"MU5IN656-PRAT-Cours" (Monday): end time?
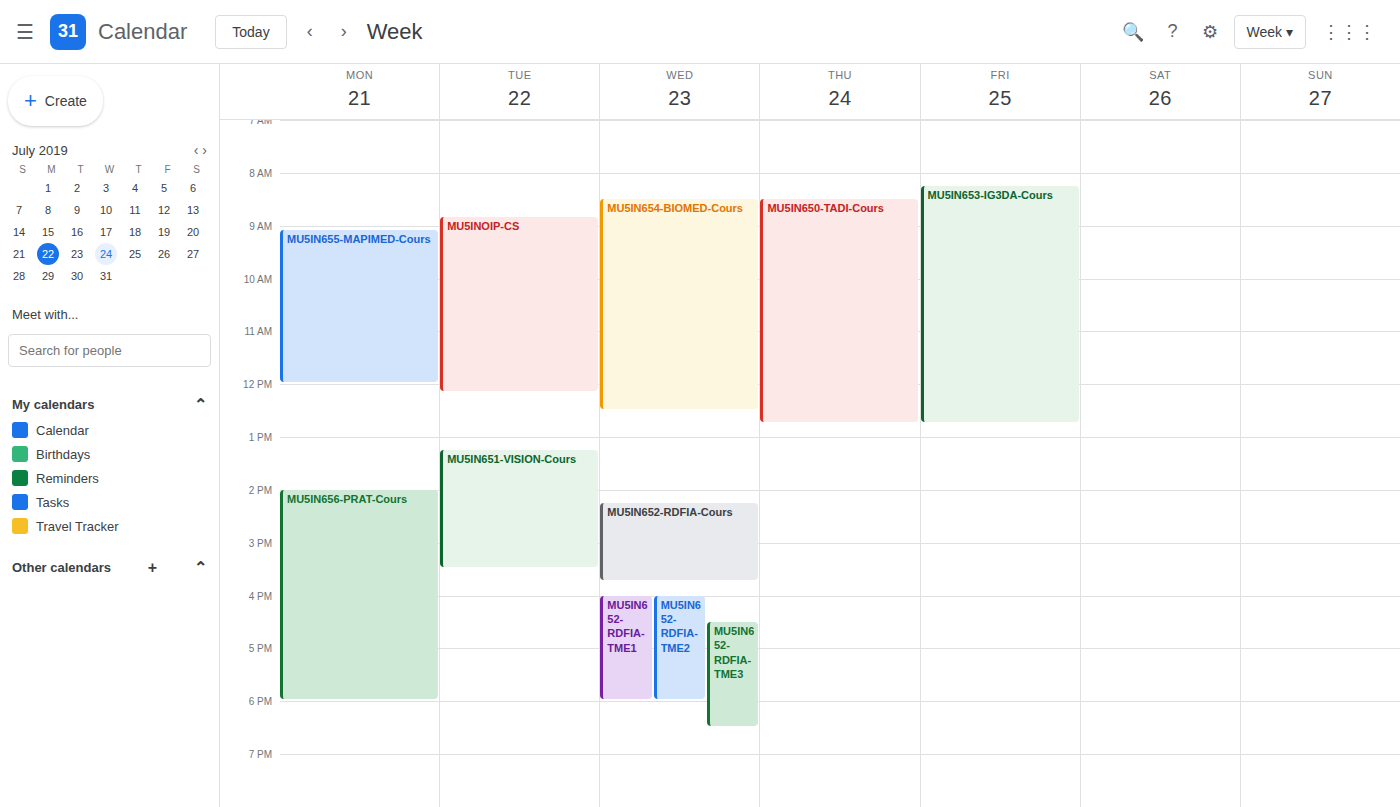
6:00 PM